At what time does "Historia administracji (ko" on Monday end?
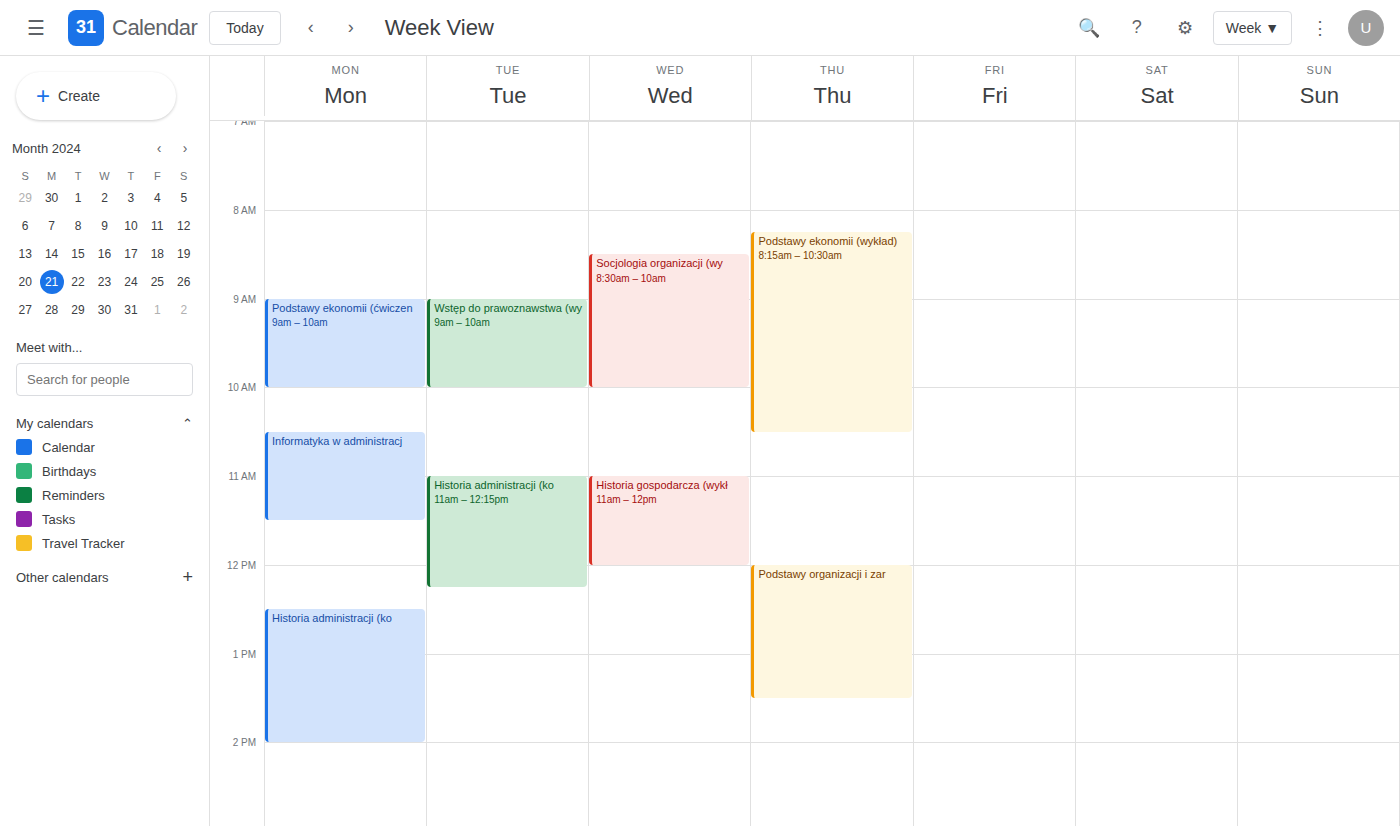
2:00 PM